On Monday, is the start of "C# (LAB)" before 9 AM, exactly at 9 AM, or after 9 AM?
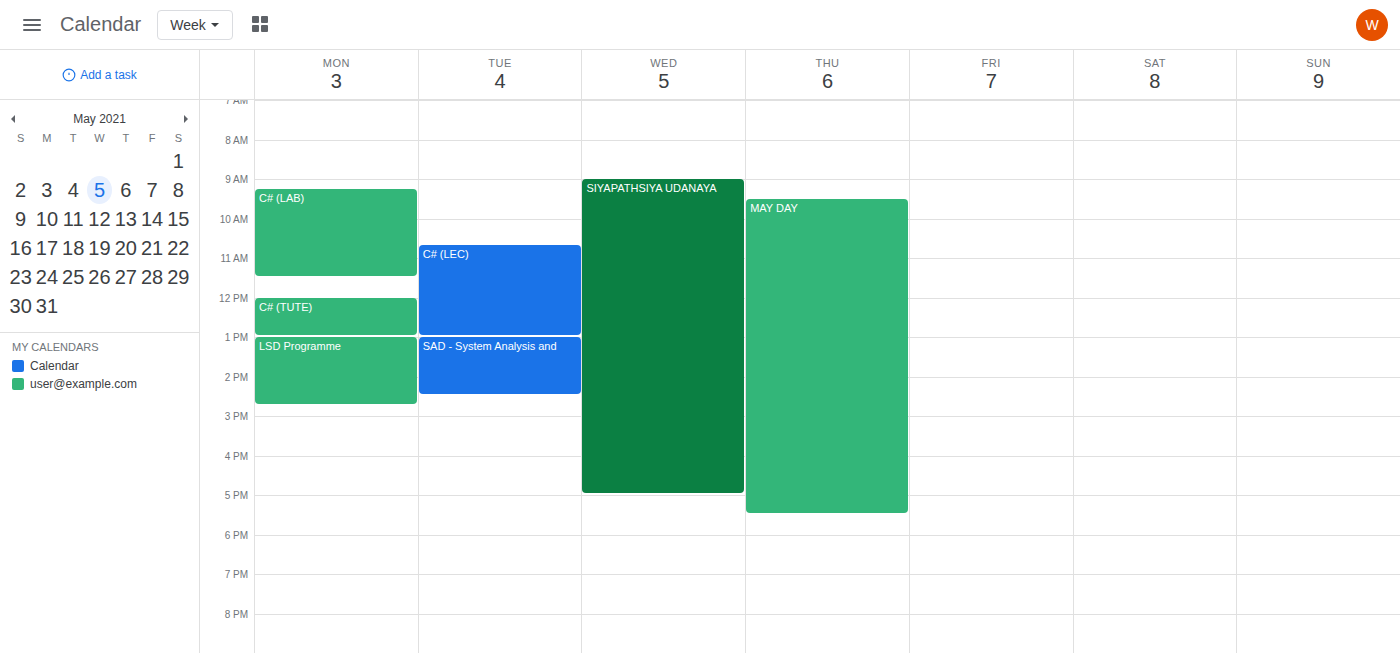
9:15 AM -- after 9 AM, 15 minutes below the 9 AM line.